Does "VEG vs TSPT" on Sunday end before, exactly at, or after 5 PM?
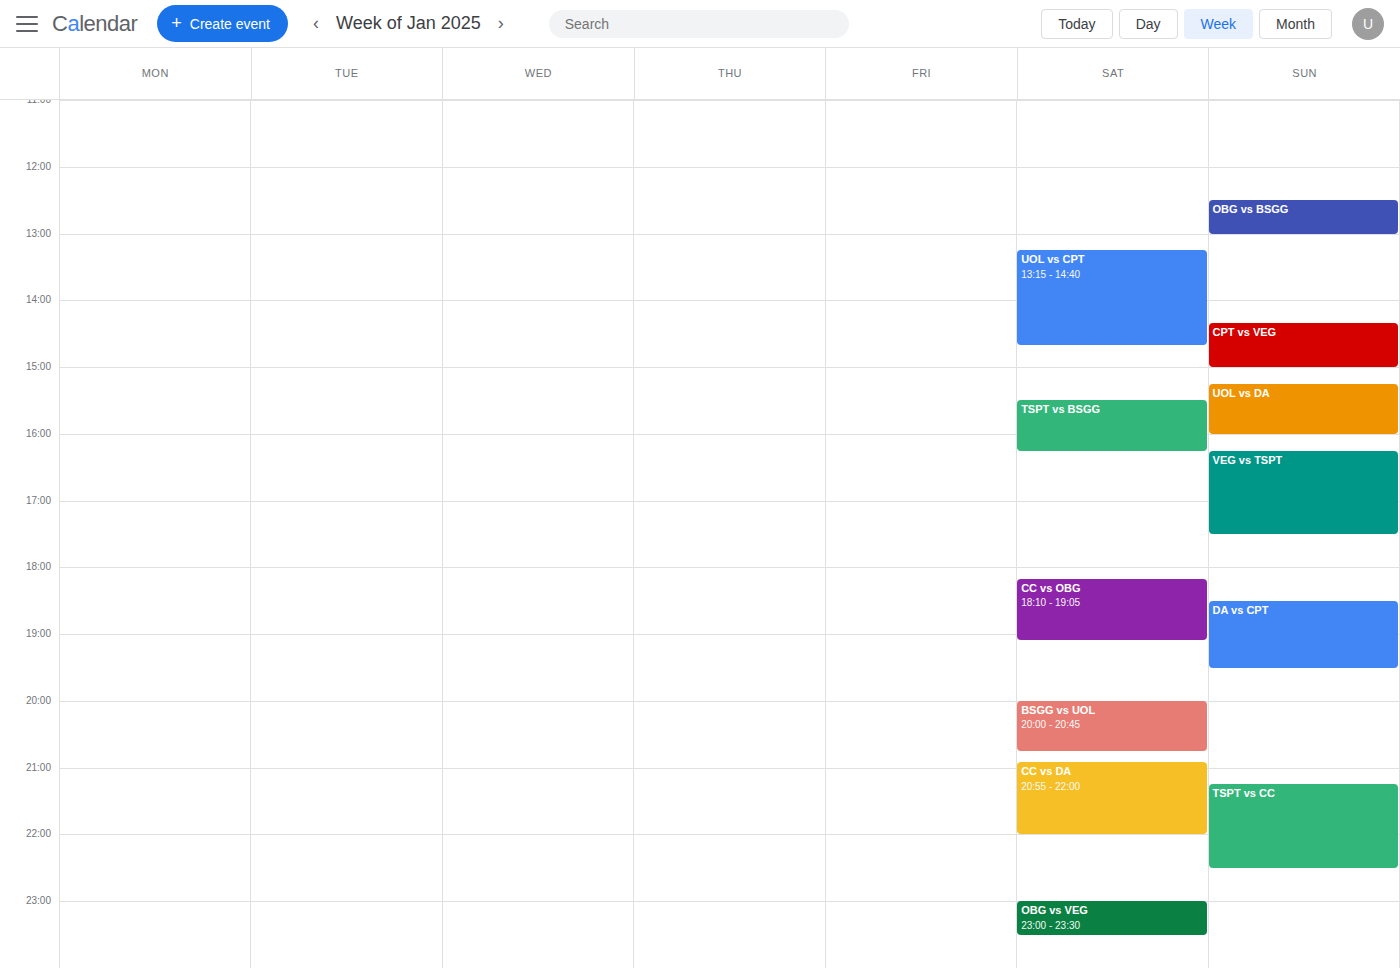
5:30 PM -- after 5 PM, 30 minutes below the 5 PM line.